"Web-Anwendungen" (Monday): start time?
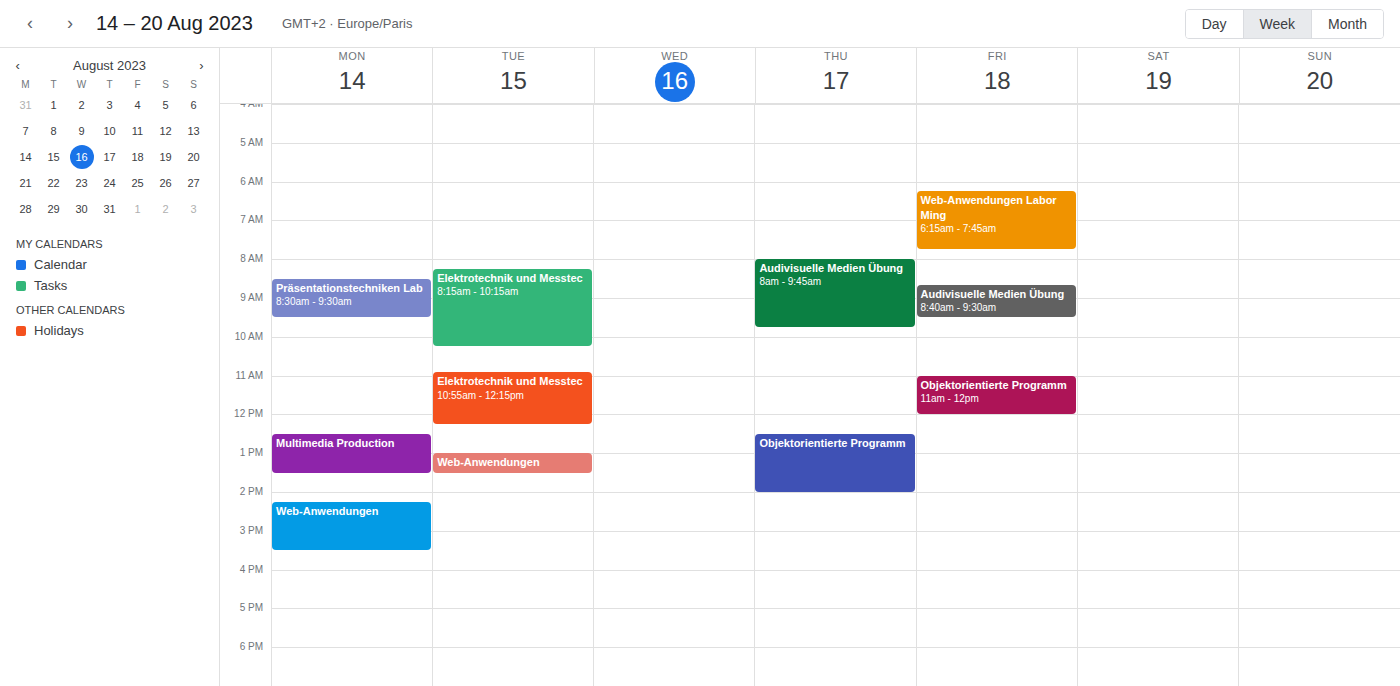
2:15 PM